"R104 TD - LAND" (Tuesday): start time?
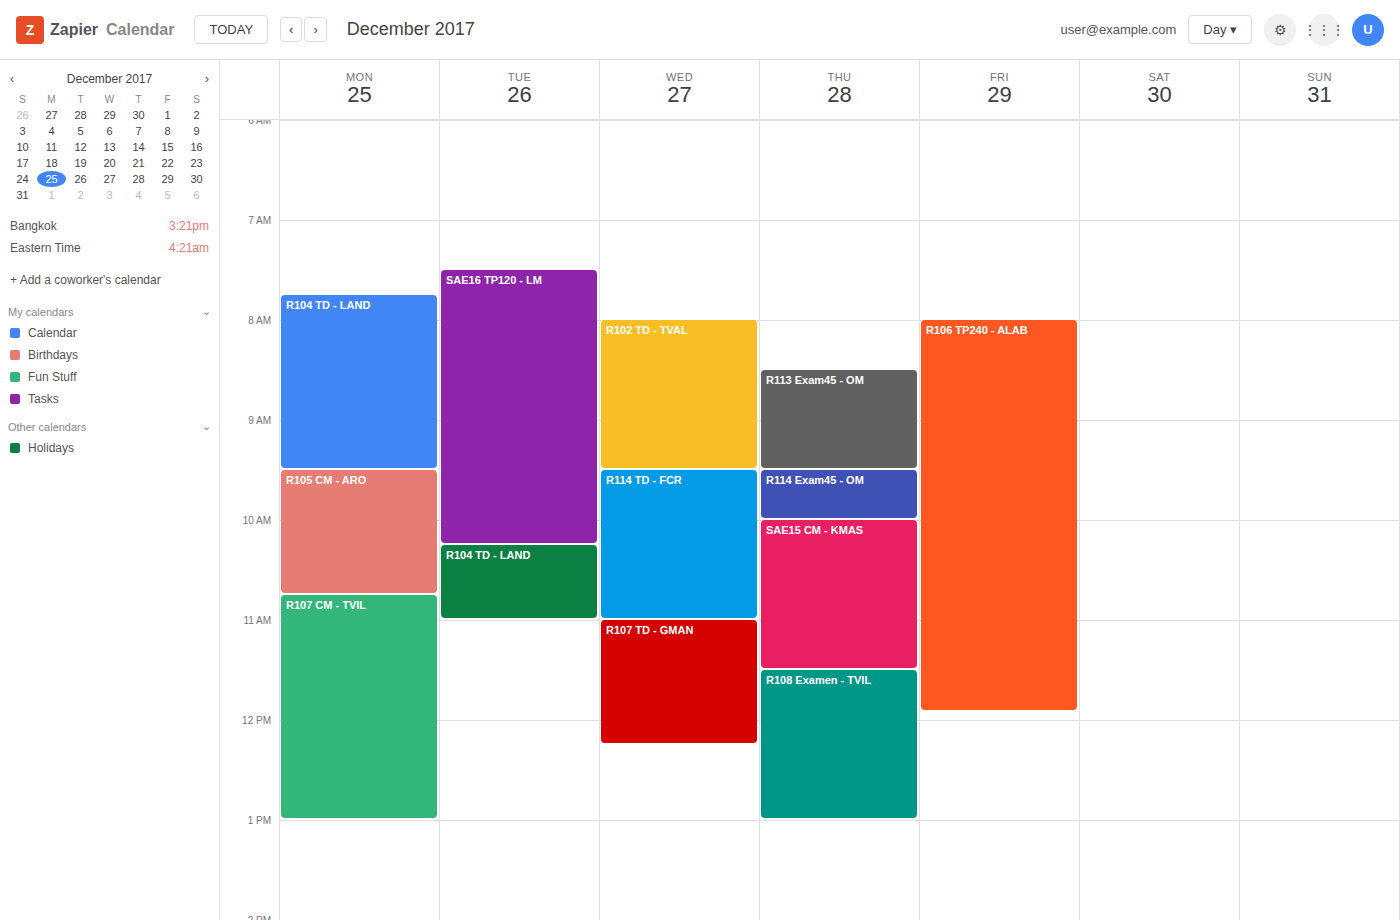
10:15 AM